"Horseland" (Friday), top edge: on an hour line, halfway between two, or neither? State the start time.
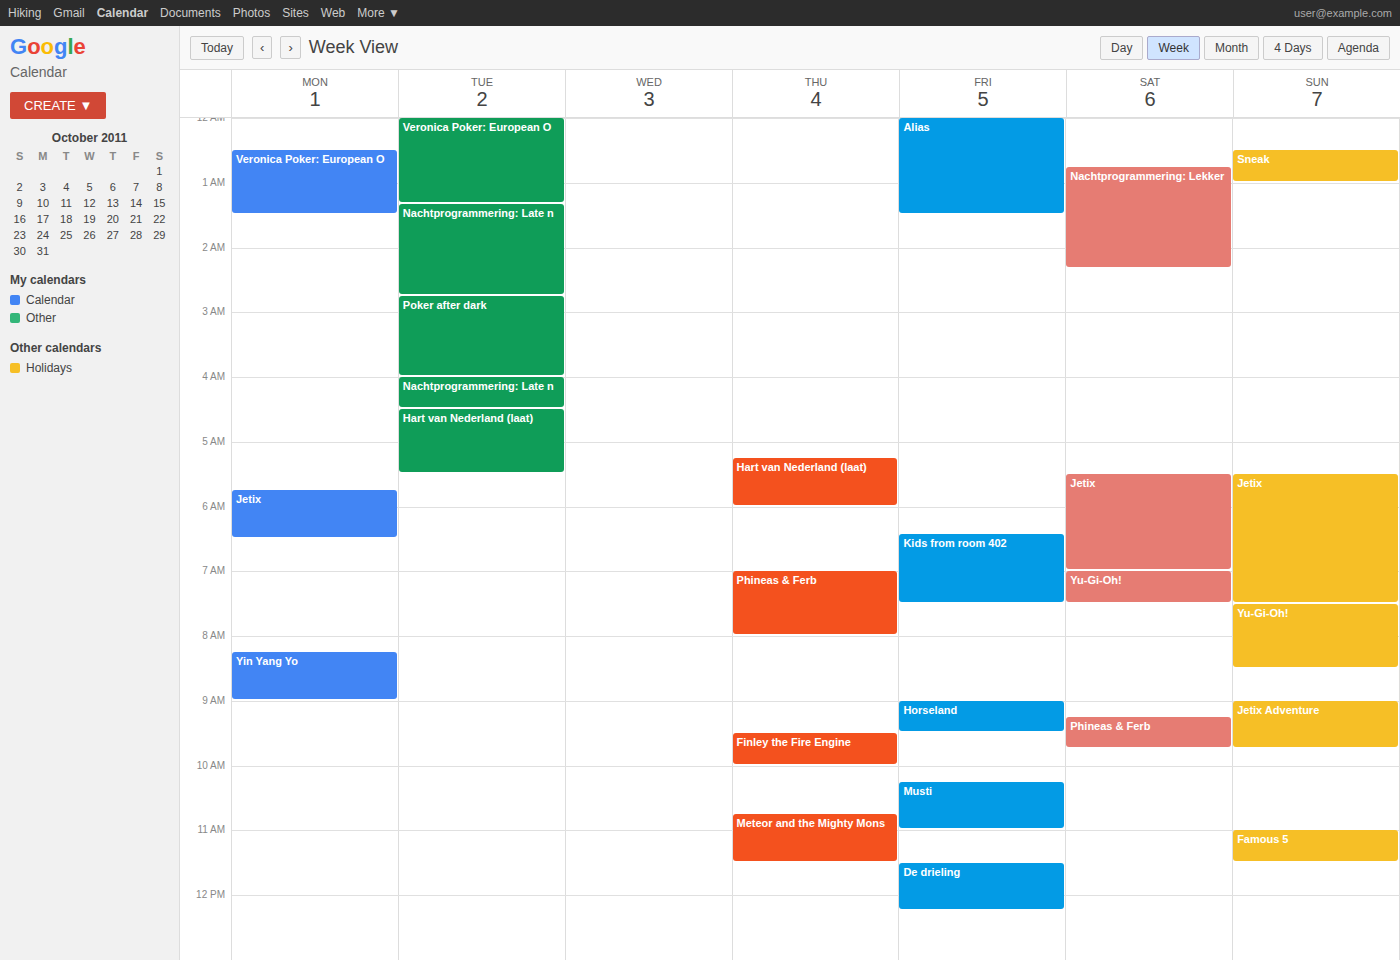
9:00 AM -- exactly on the 9 AM line.